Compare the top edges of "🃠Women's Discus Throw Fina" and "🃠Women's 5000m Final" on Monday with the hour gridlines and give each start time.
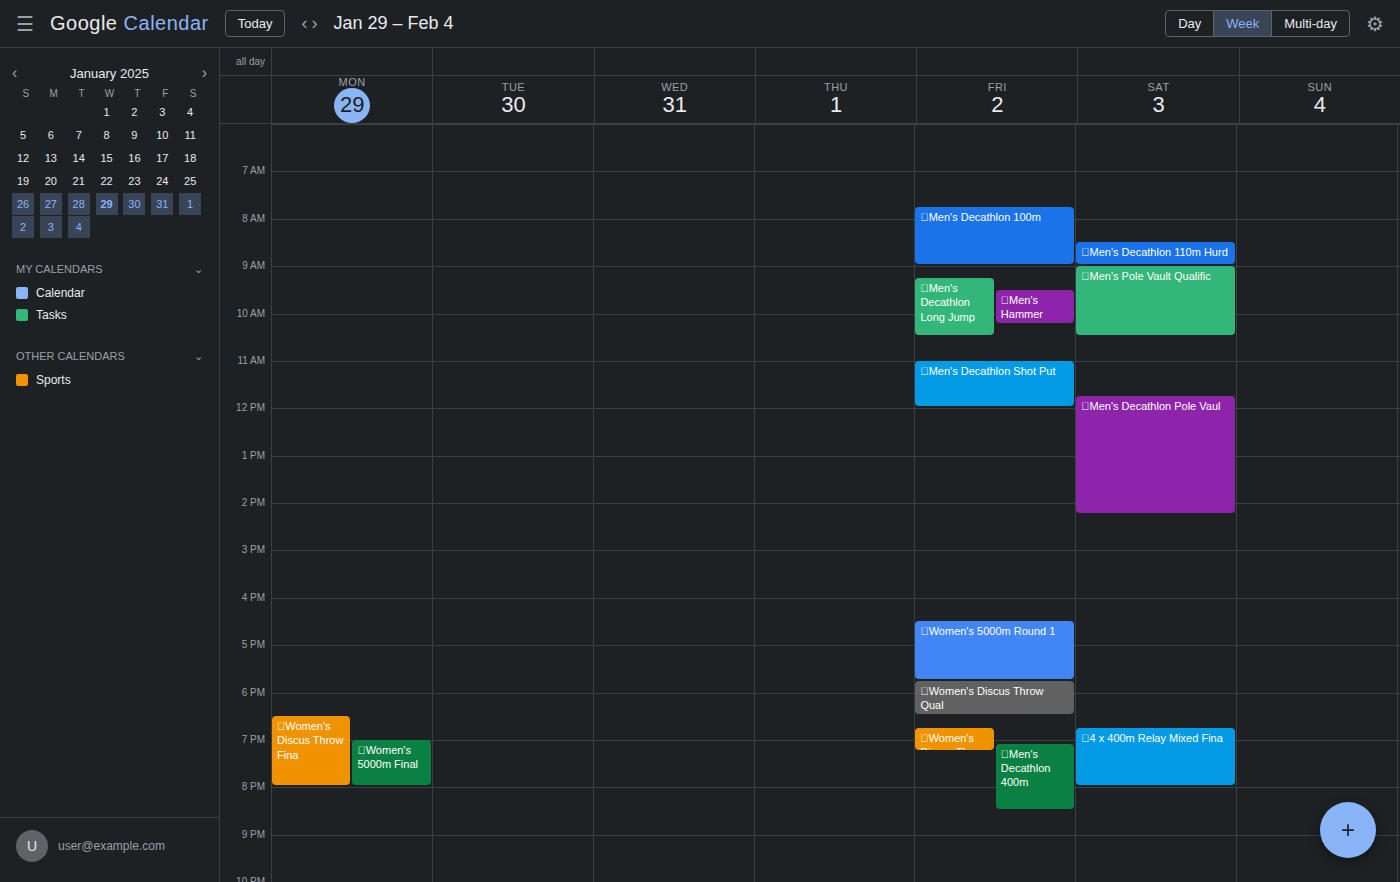
"🃠Women's Discus Throw Fina": 6:30 PM, halfway between the 6 PM and 7 PM lines. "🃠Women's 5000m Final": 7:00 PM, exactly on the 7 PM line.